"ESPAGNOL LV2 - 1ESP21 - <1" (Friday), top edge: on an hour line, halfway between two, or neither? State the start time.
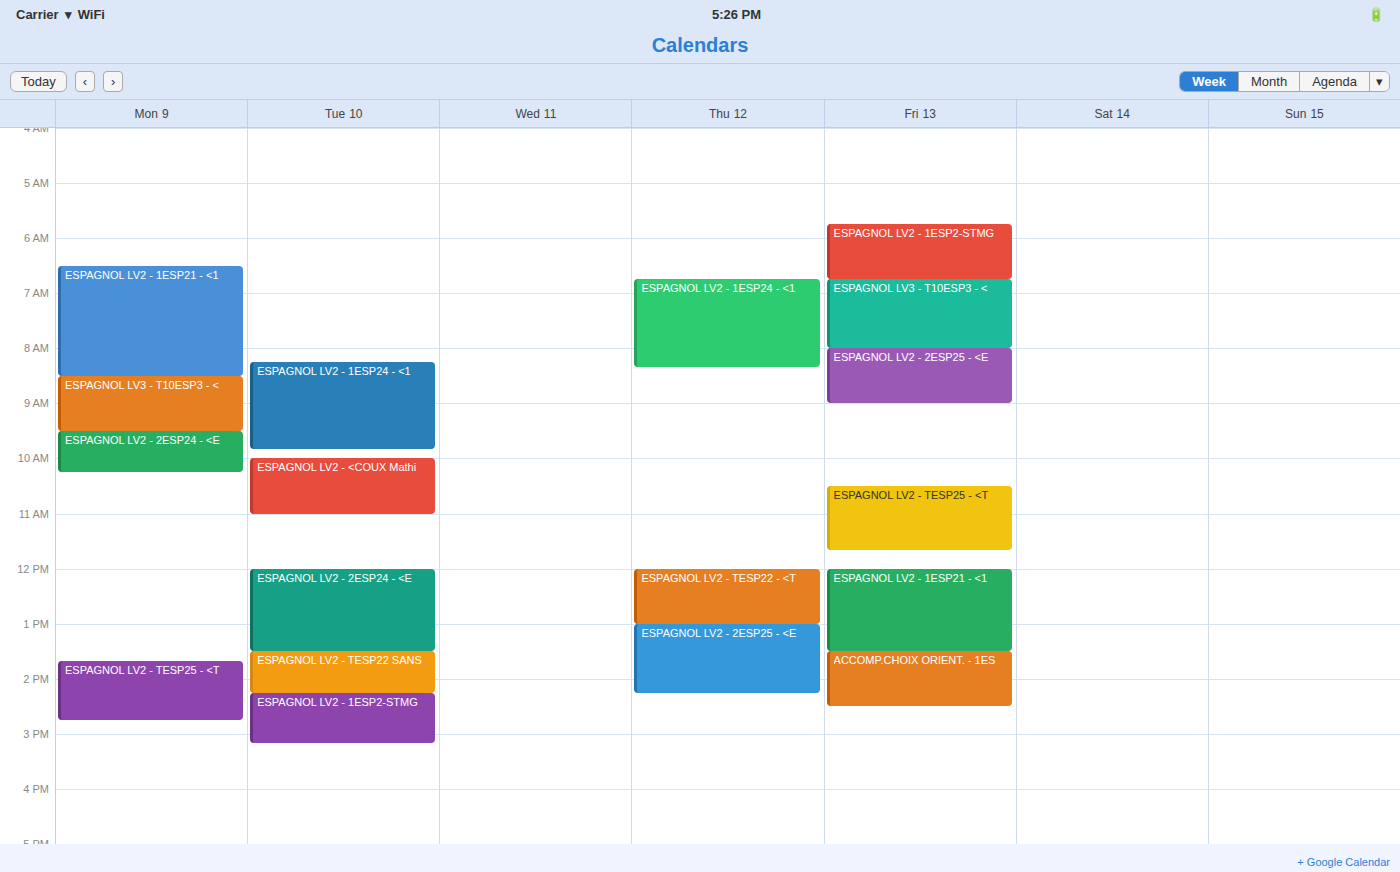
12:00 PM -- exactly on the 12 PM line.